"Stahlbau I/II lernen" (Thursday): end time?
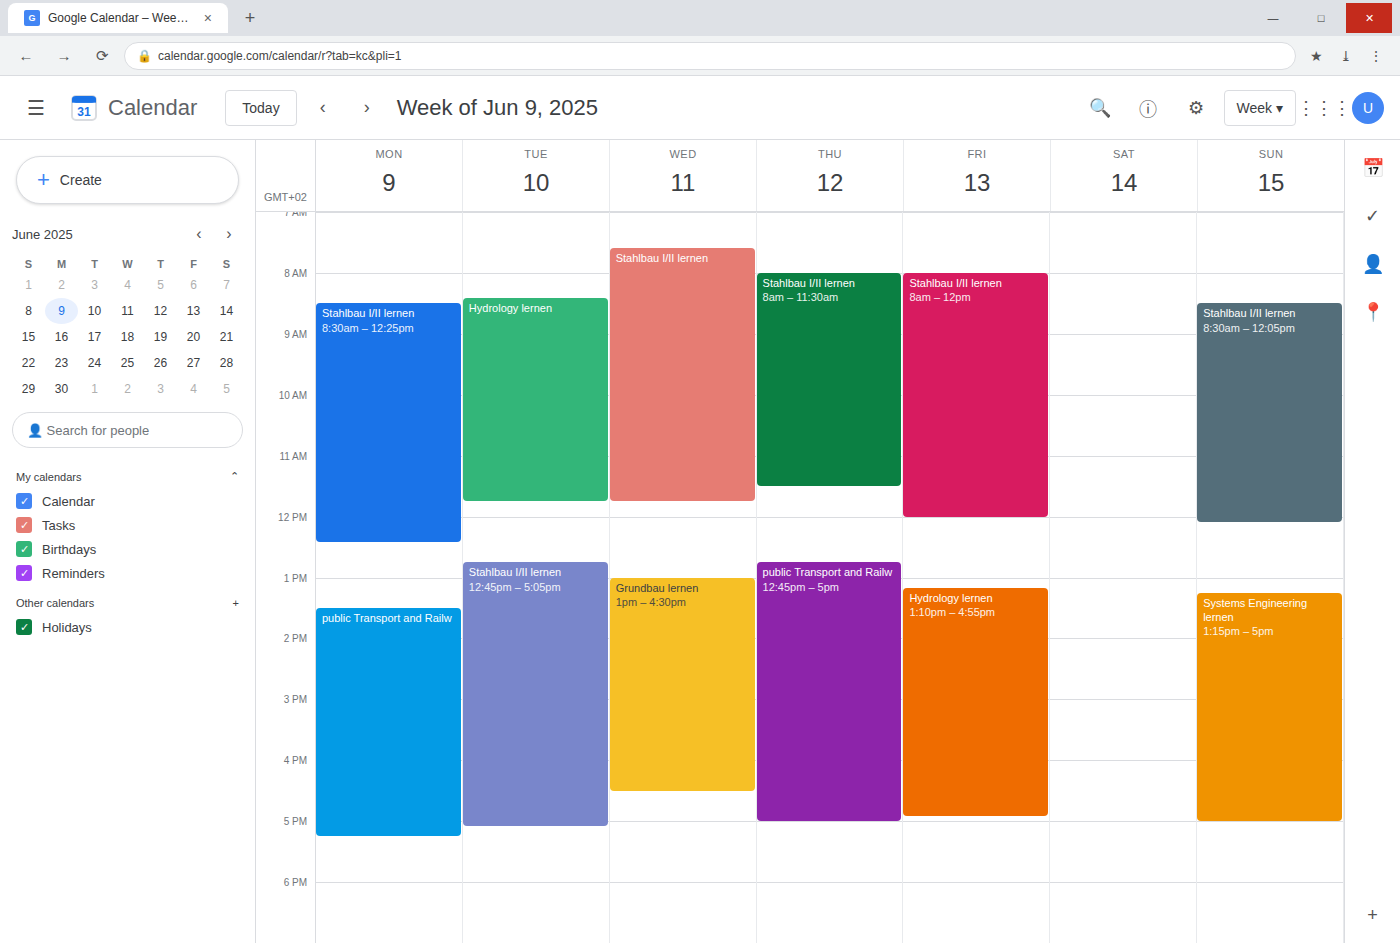
11:30 AM